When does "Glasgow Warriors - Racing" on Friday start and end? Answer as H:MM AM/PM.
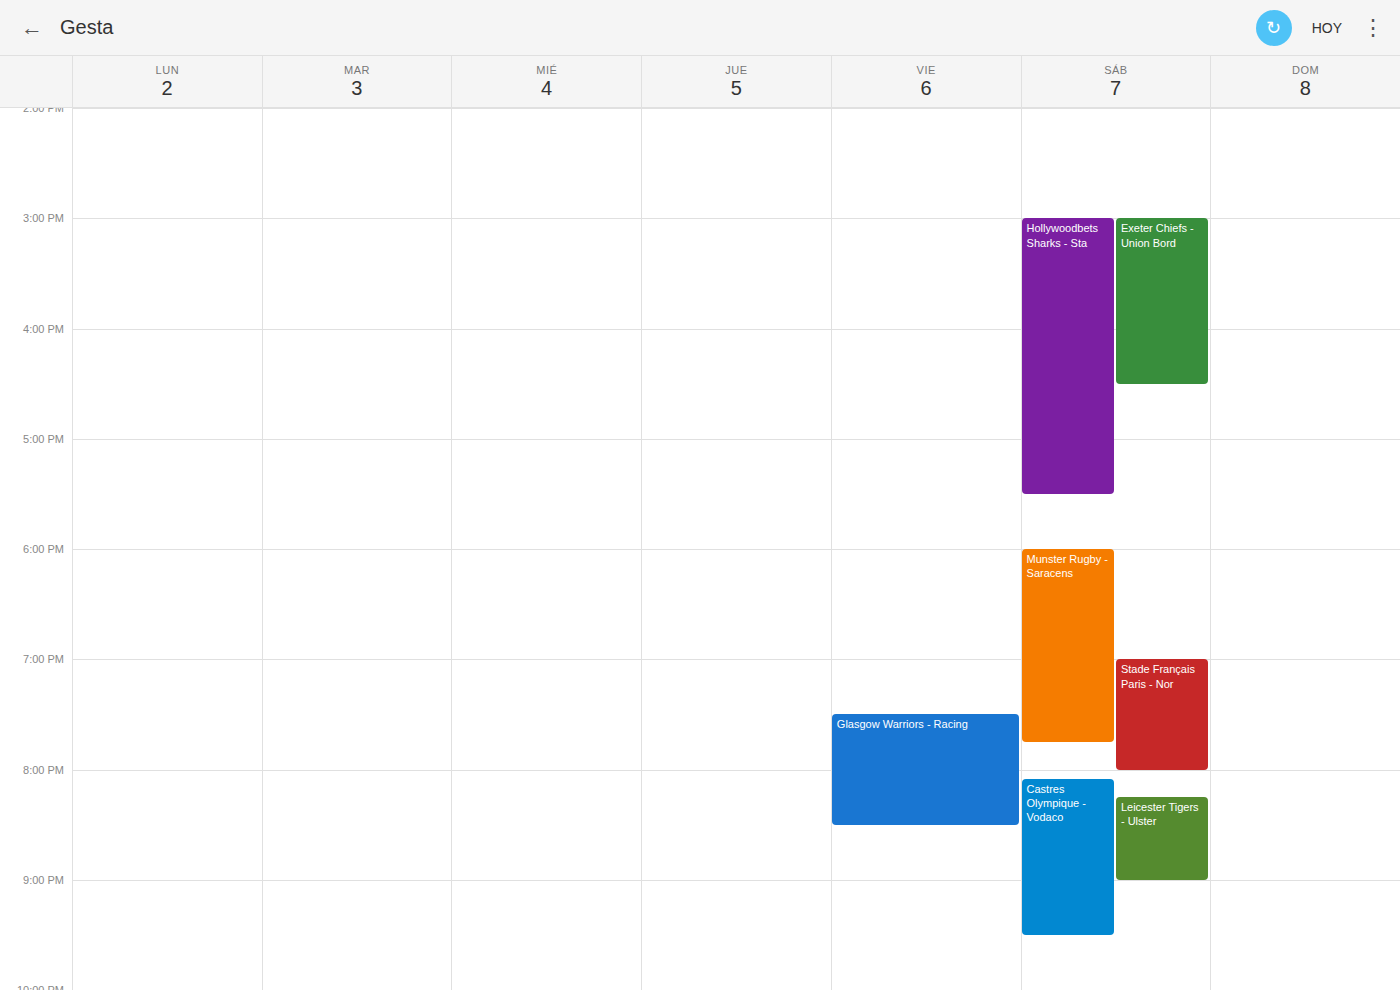
7:30 PM to 8:30 PM